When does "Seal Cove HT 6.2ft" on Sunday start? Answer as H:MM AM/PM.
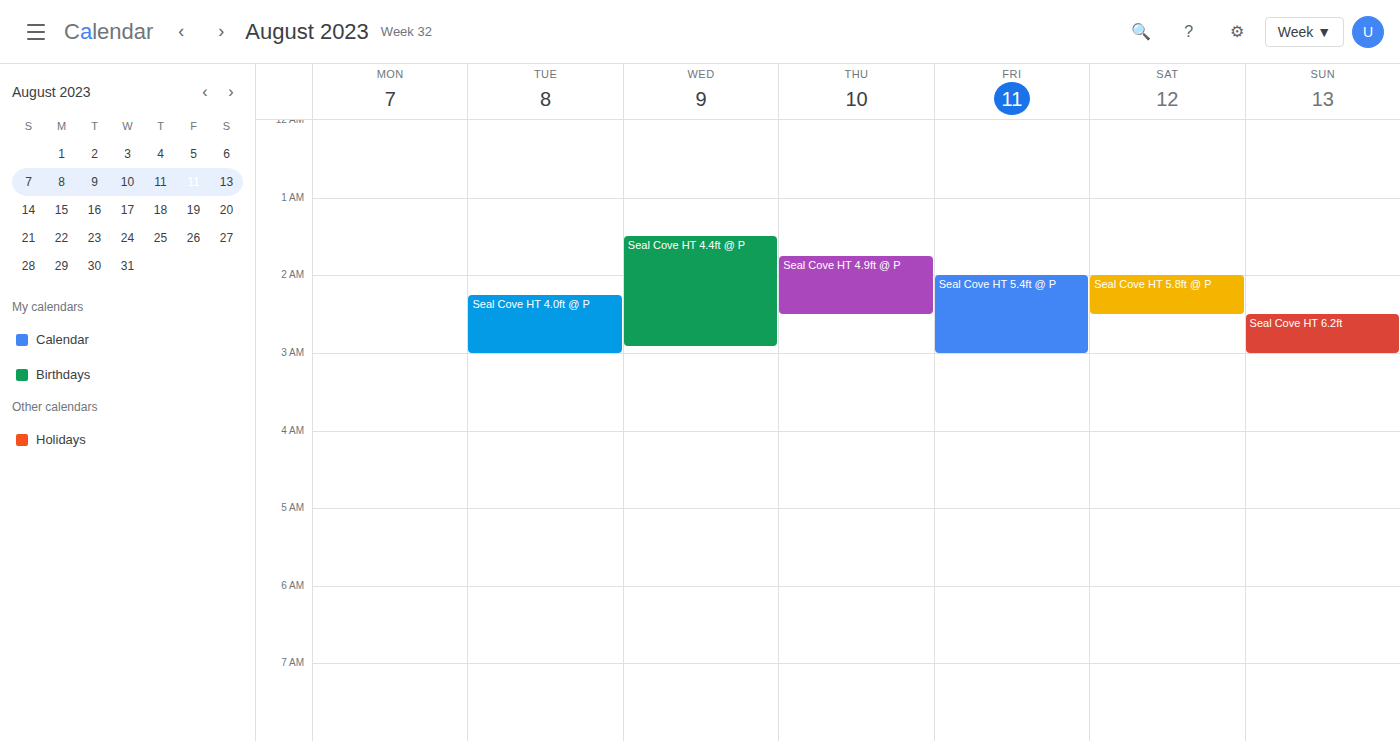
2:30 AM